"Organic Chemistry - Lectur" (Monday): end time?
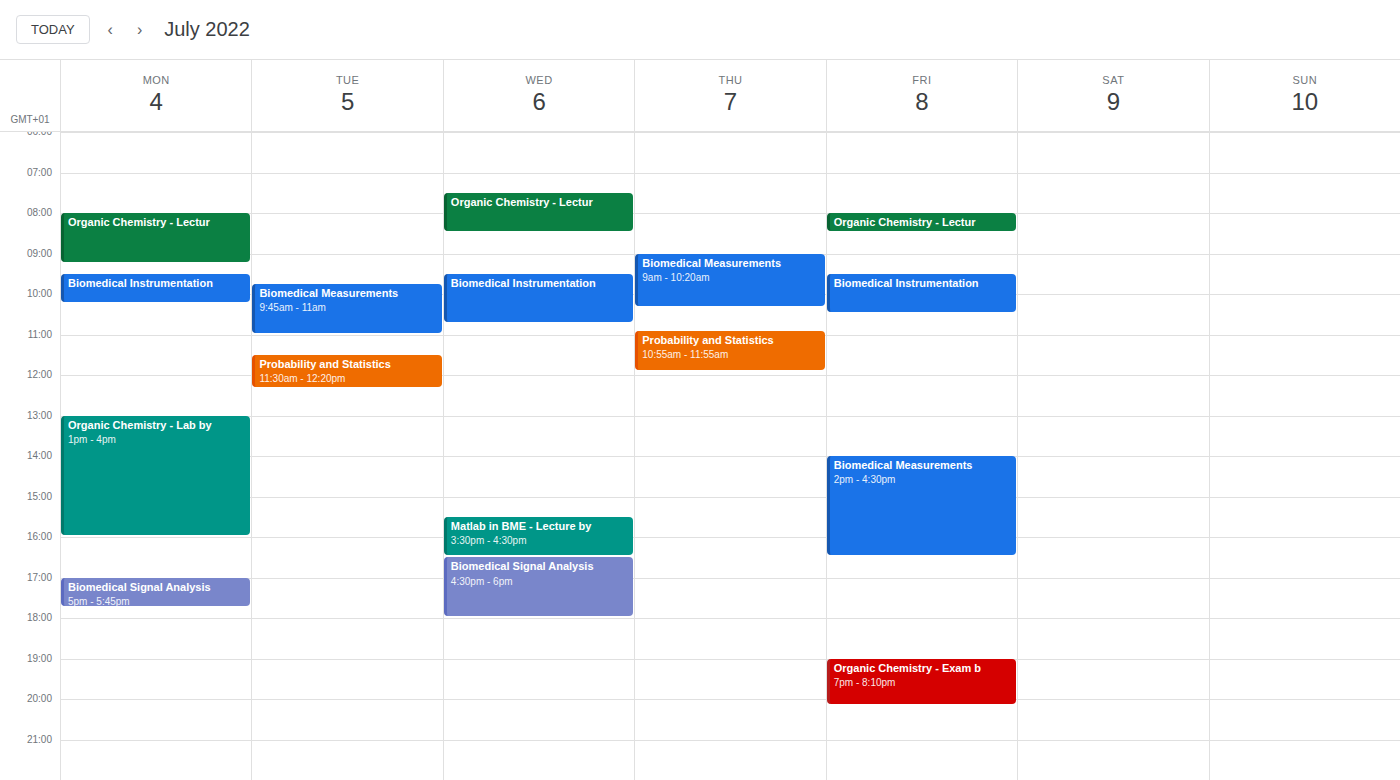
9:15 AM